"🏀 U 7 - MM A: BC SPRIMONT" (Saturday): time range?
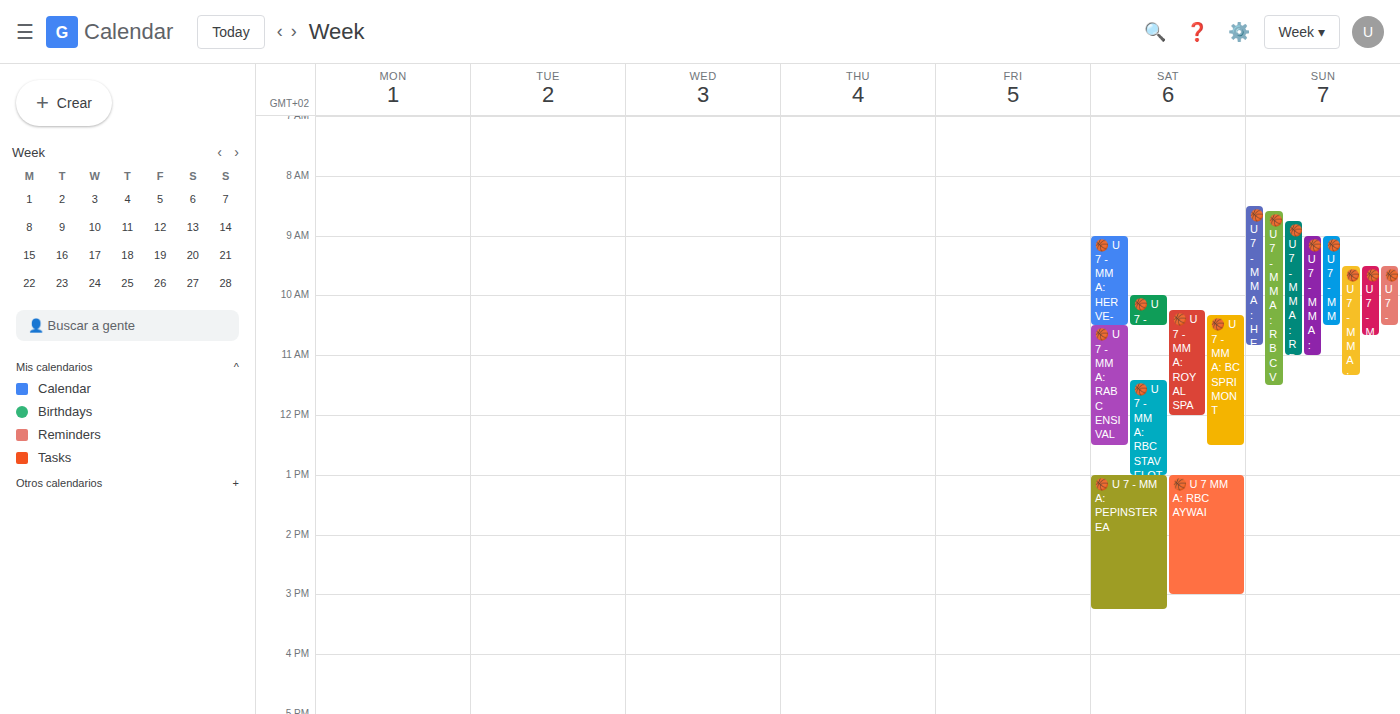
10:20 to 12:30